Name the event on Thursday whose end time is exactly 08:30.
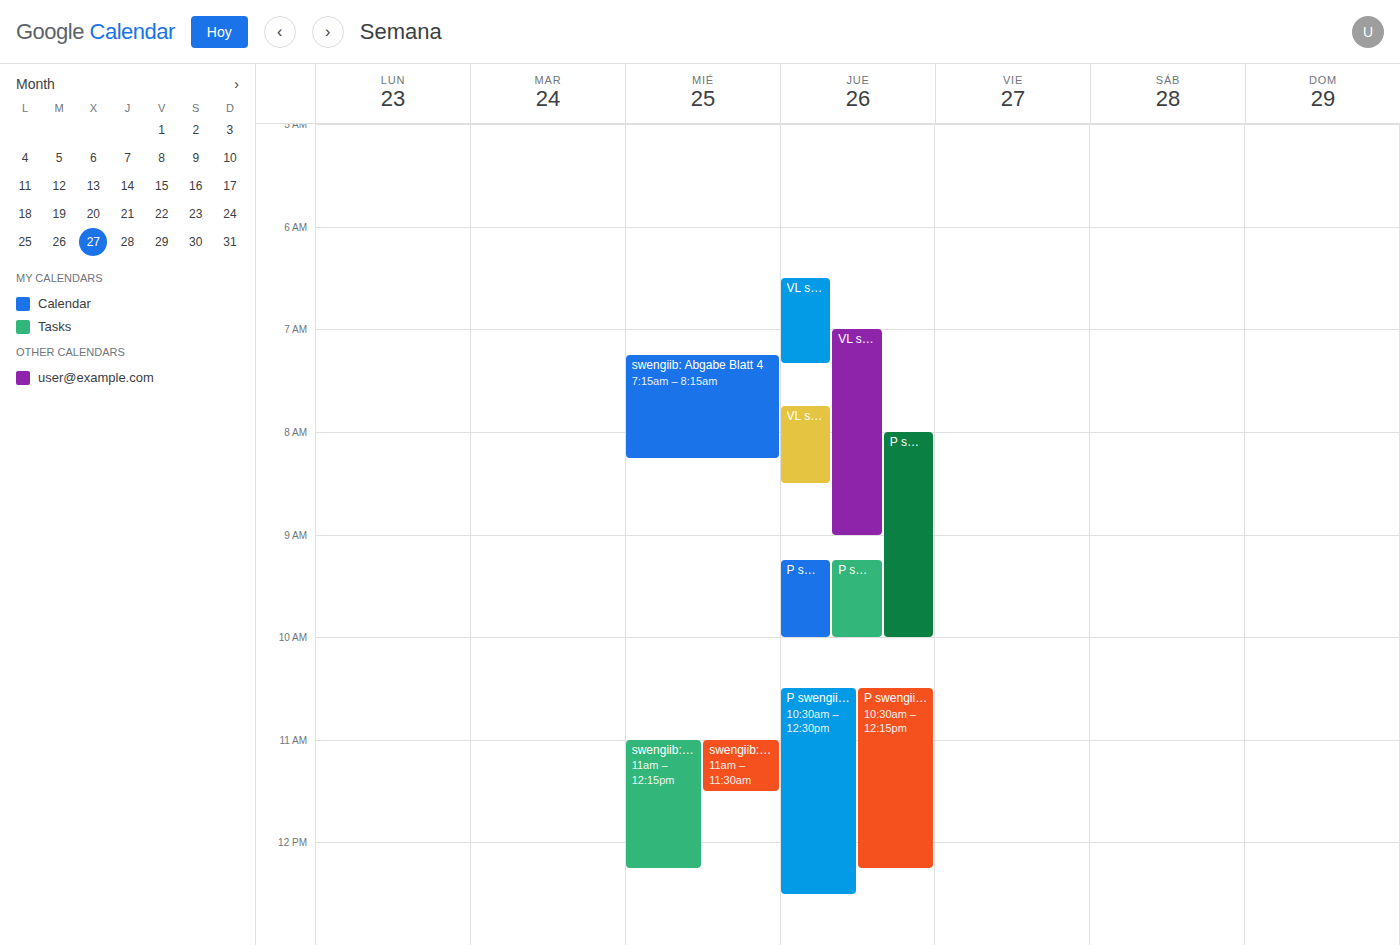
"VL swengiib: Systemüberbli"